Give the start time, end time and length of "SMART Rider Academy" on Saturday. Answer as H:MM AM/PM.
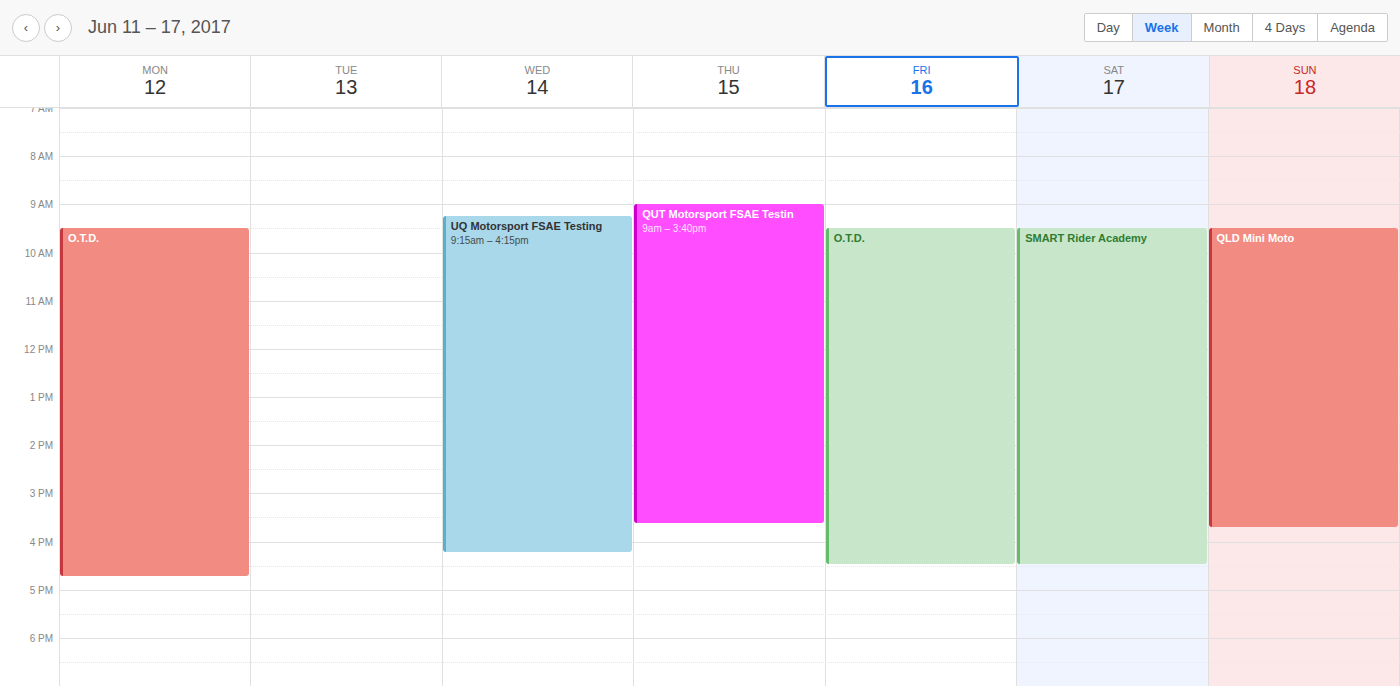
9:30 AM to 4:30 PM, 7 hours